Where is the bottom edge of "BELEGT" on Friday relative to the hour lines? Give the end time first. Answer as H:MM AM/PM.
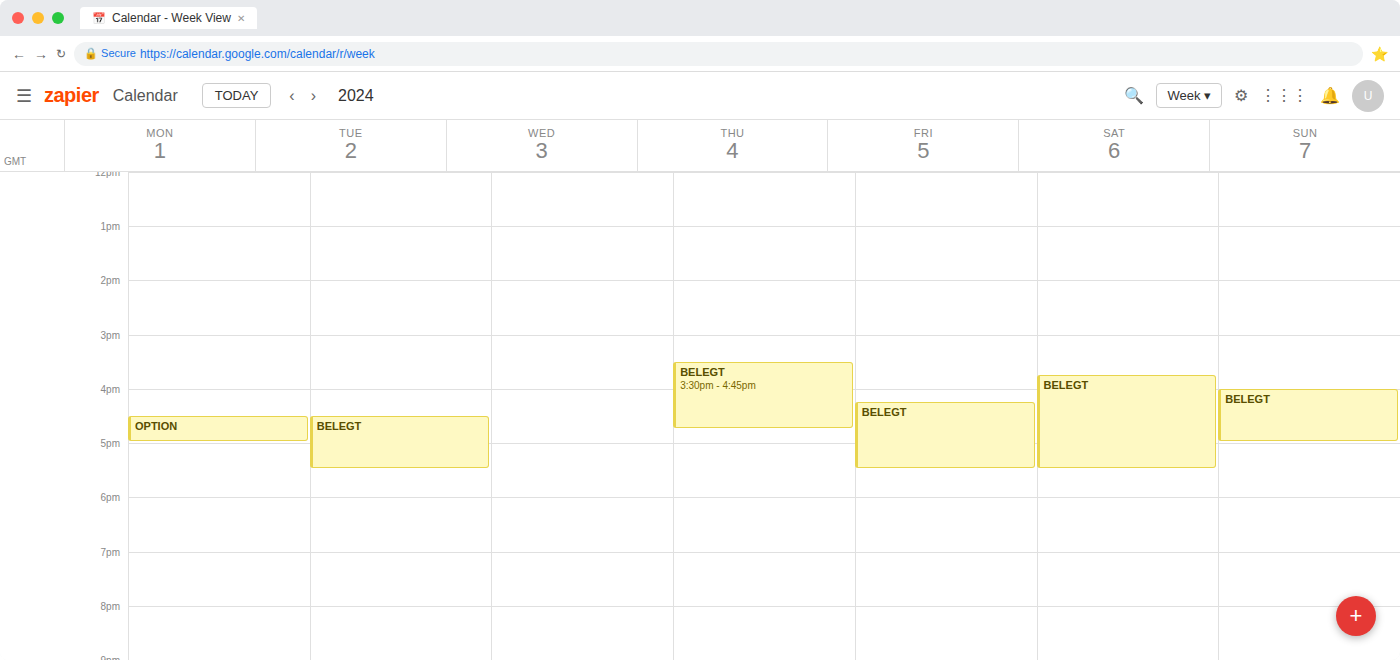
5:30 PM -- halfway between the 5 PM and 6 PM lines.